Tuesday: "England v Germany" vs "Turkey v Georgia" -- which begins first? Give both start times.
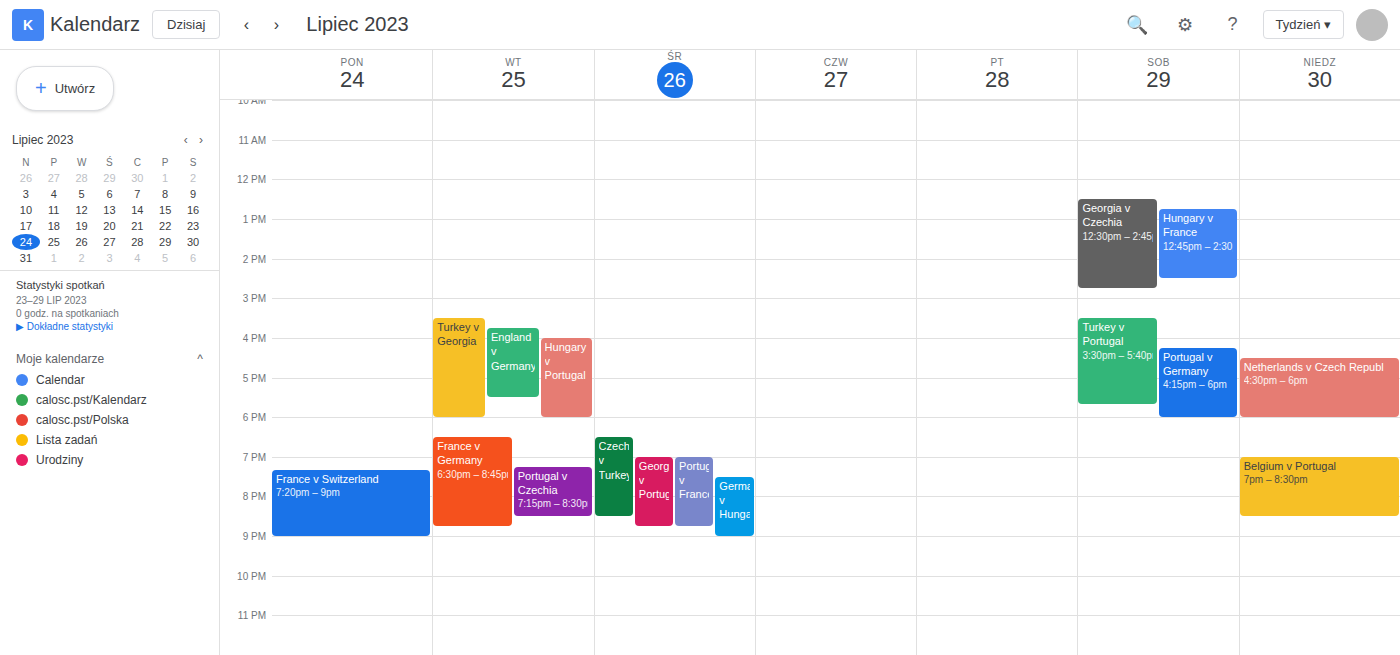
"Turkey v Georgia" 3:30 PM; "England v Germany" 3:45 PM.